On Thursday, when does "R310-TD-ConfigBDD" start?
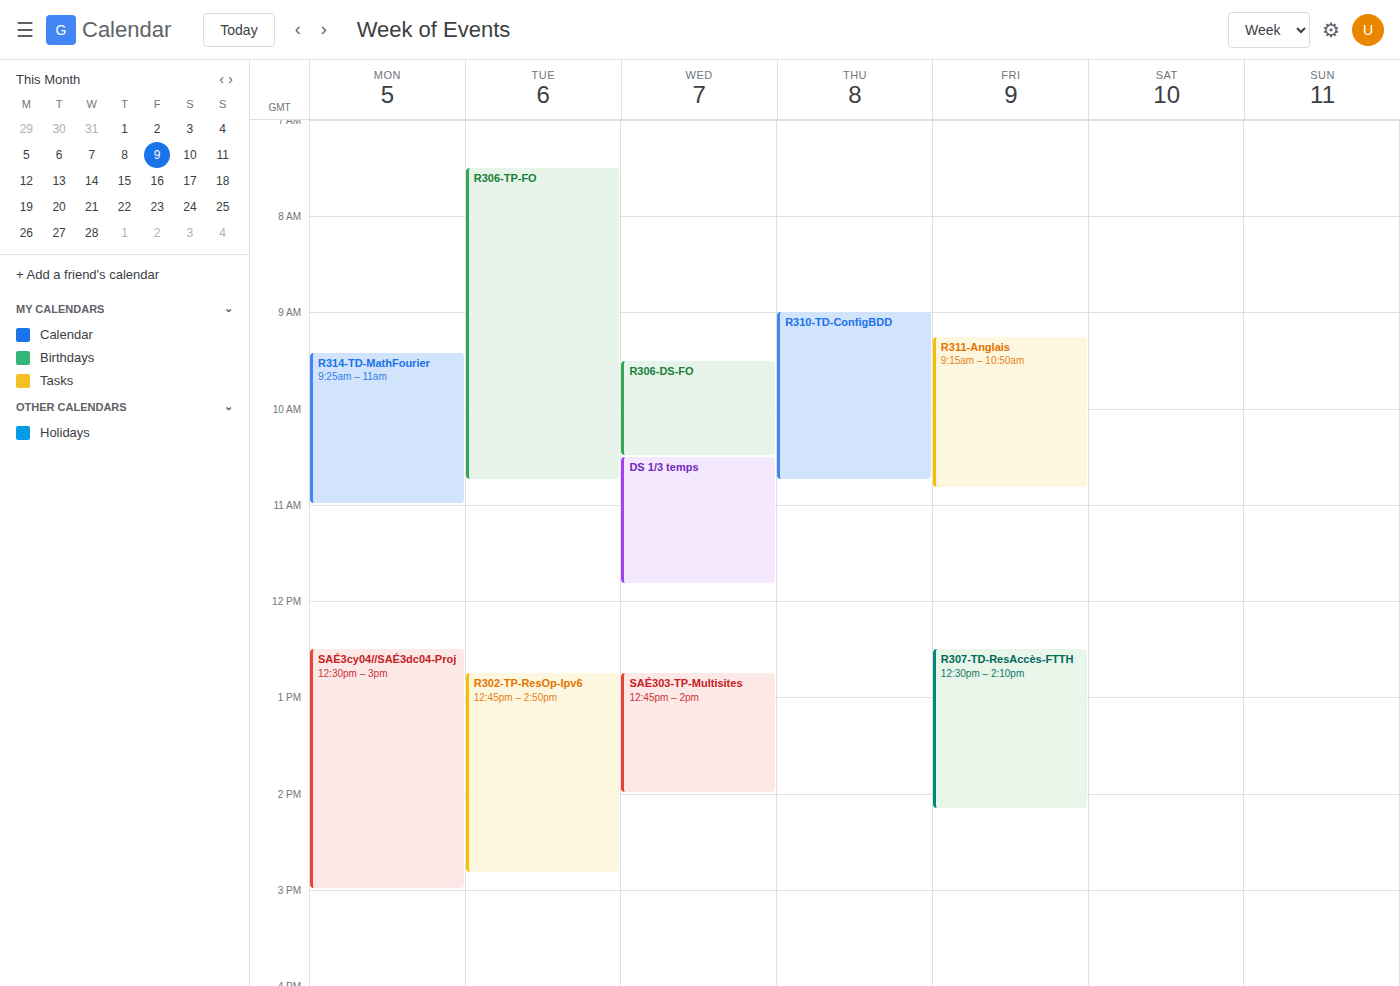
9:00 AM